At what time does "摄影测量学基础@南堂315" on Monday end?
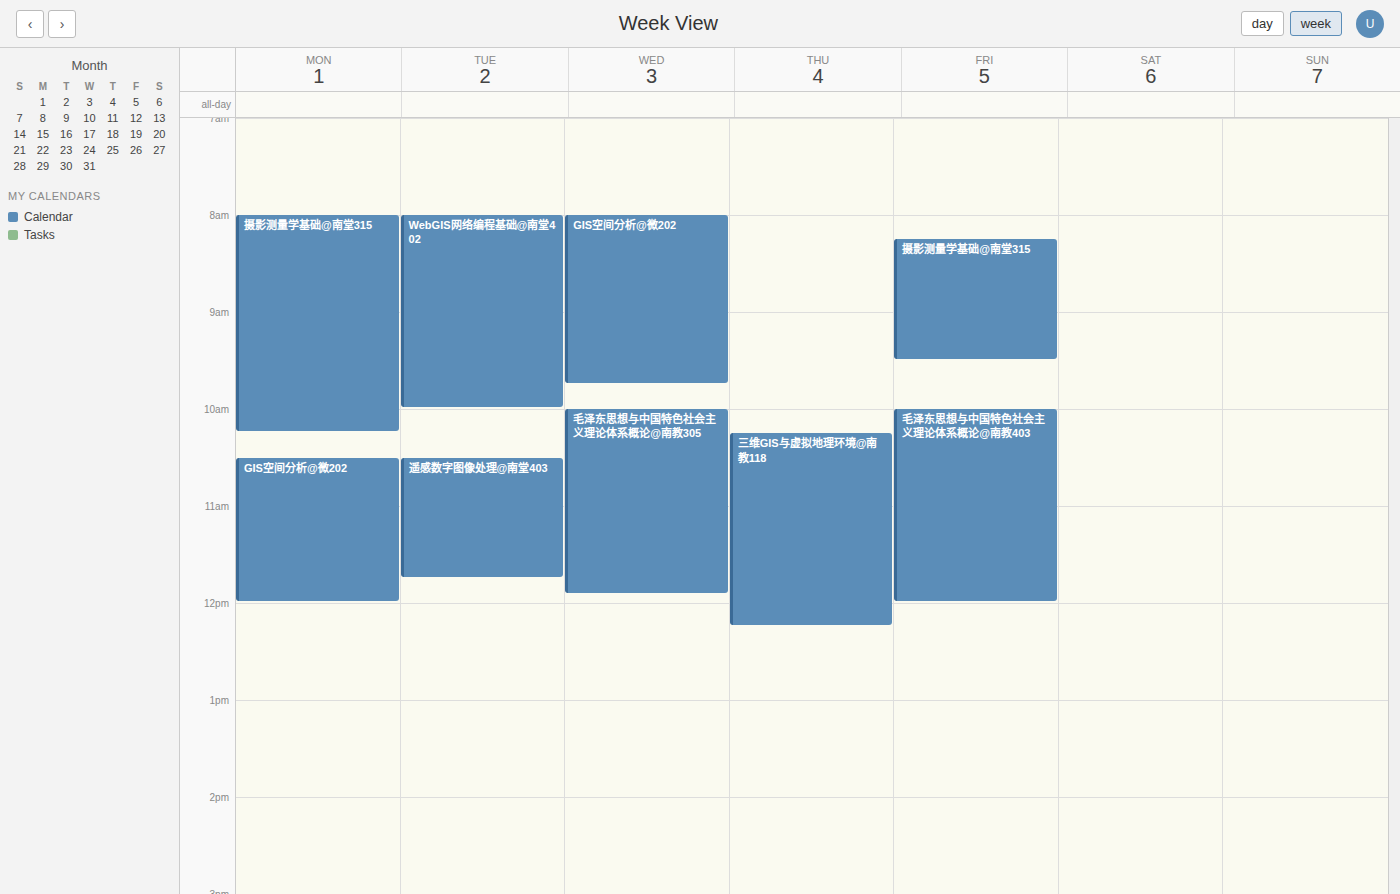
10:15 AM